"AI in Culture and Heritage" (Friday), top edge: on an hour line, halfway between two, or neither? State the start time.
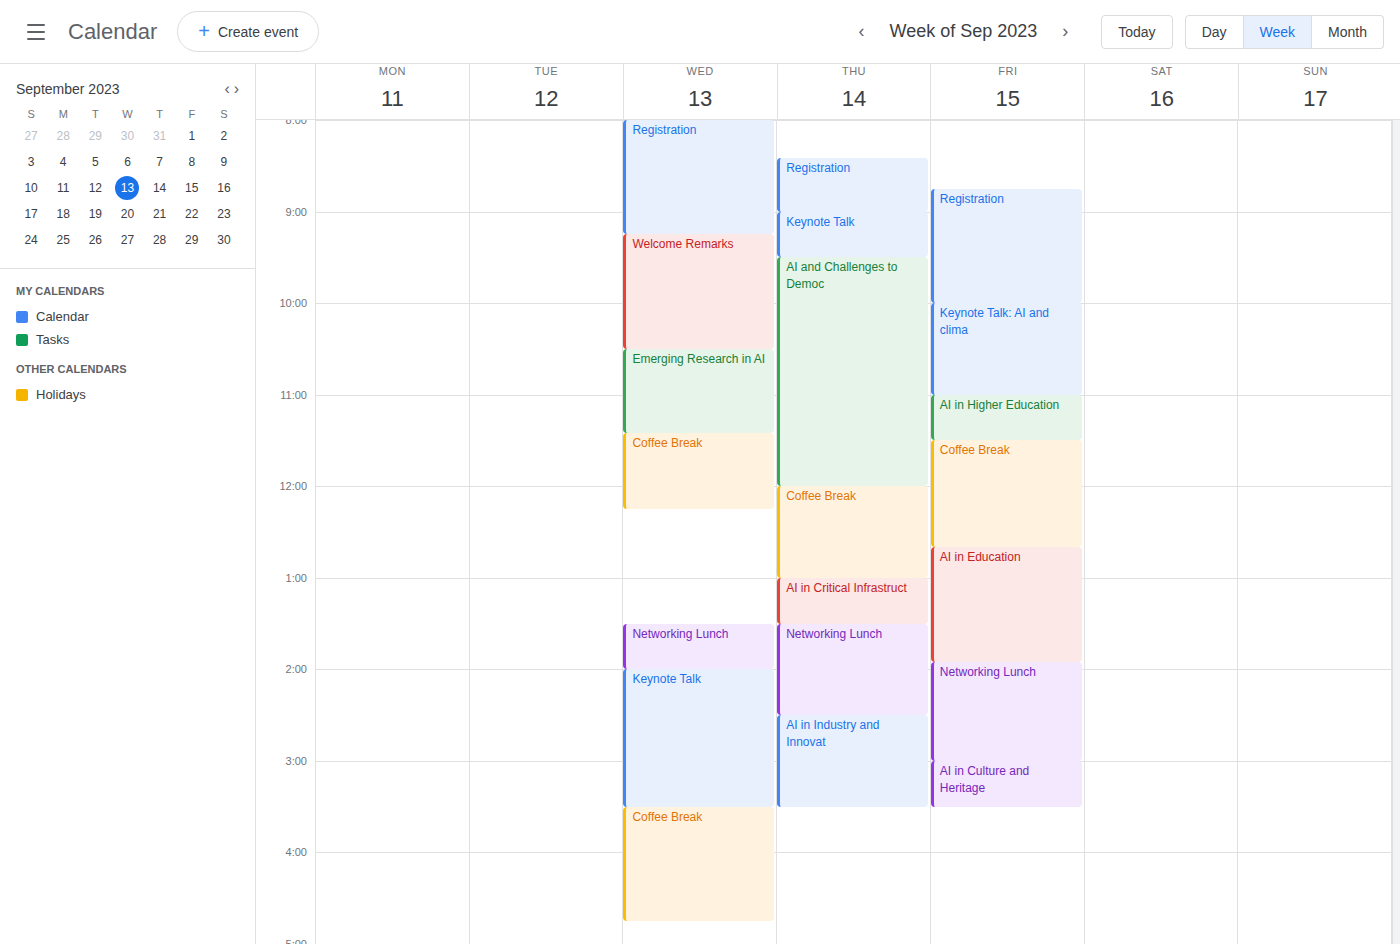
3:00 PM -- exactly on the 3 PM line.